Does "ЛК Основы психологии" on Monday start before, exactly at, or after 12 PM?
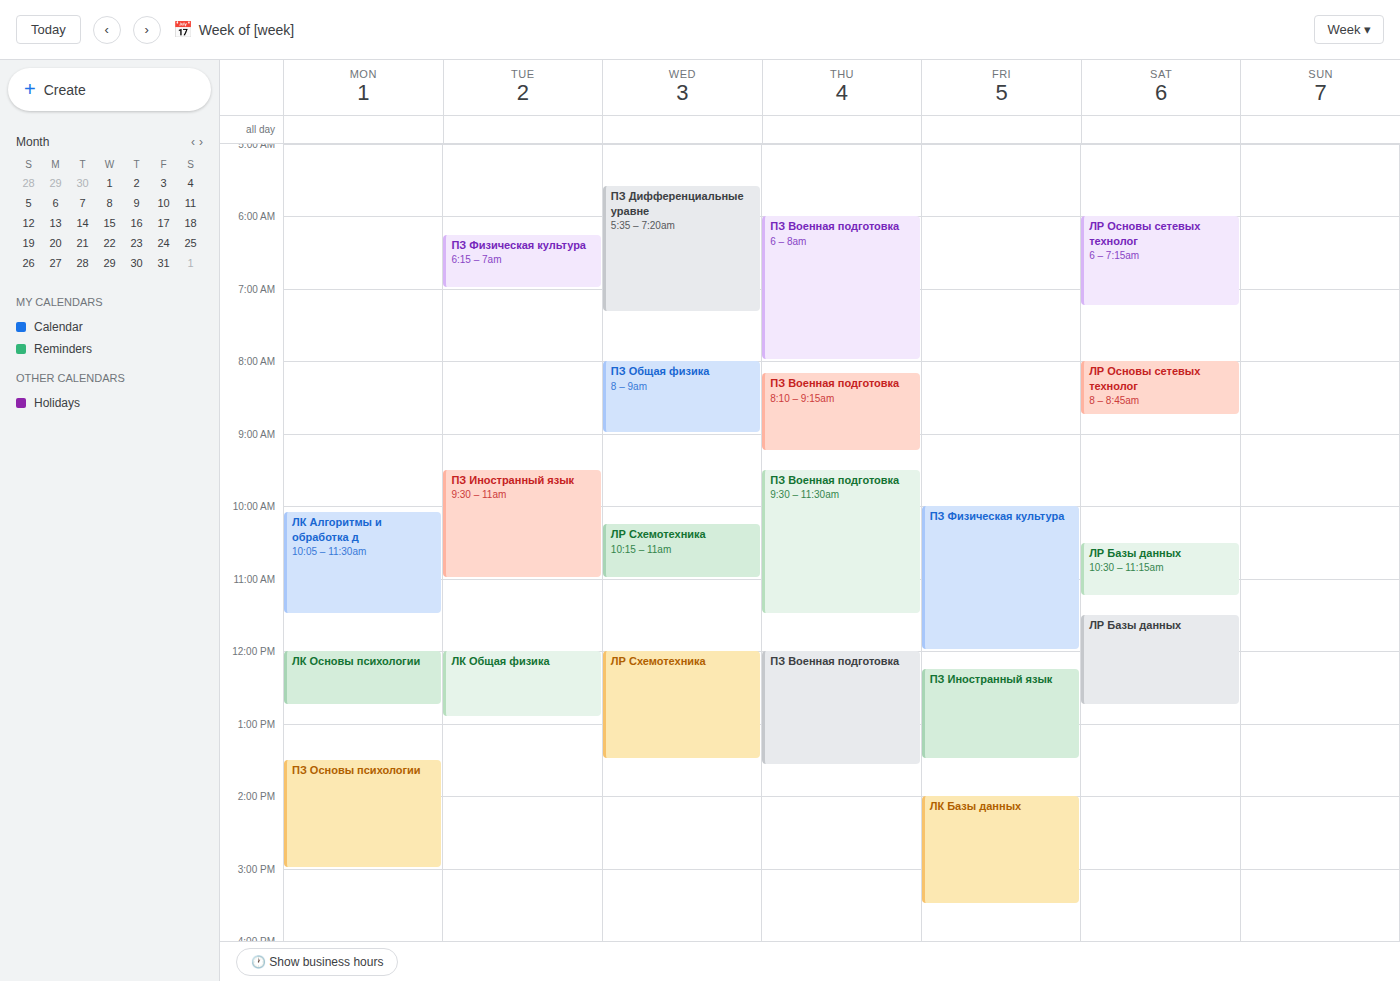
12:00 PM -- exactly at 12 PM, on the 12 PM line.